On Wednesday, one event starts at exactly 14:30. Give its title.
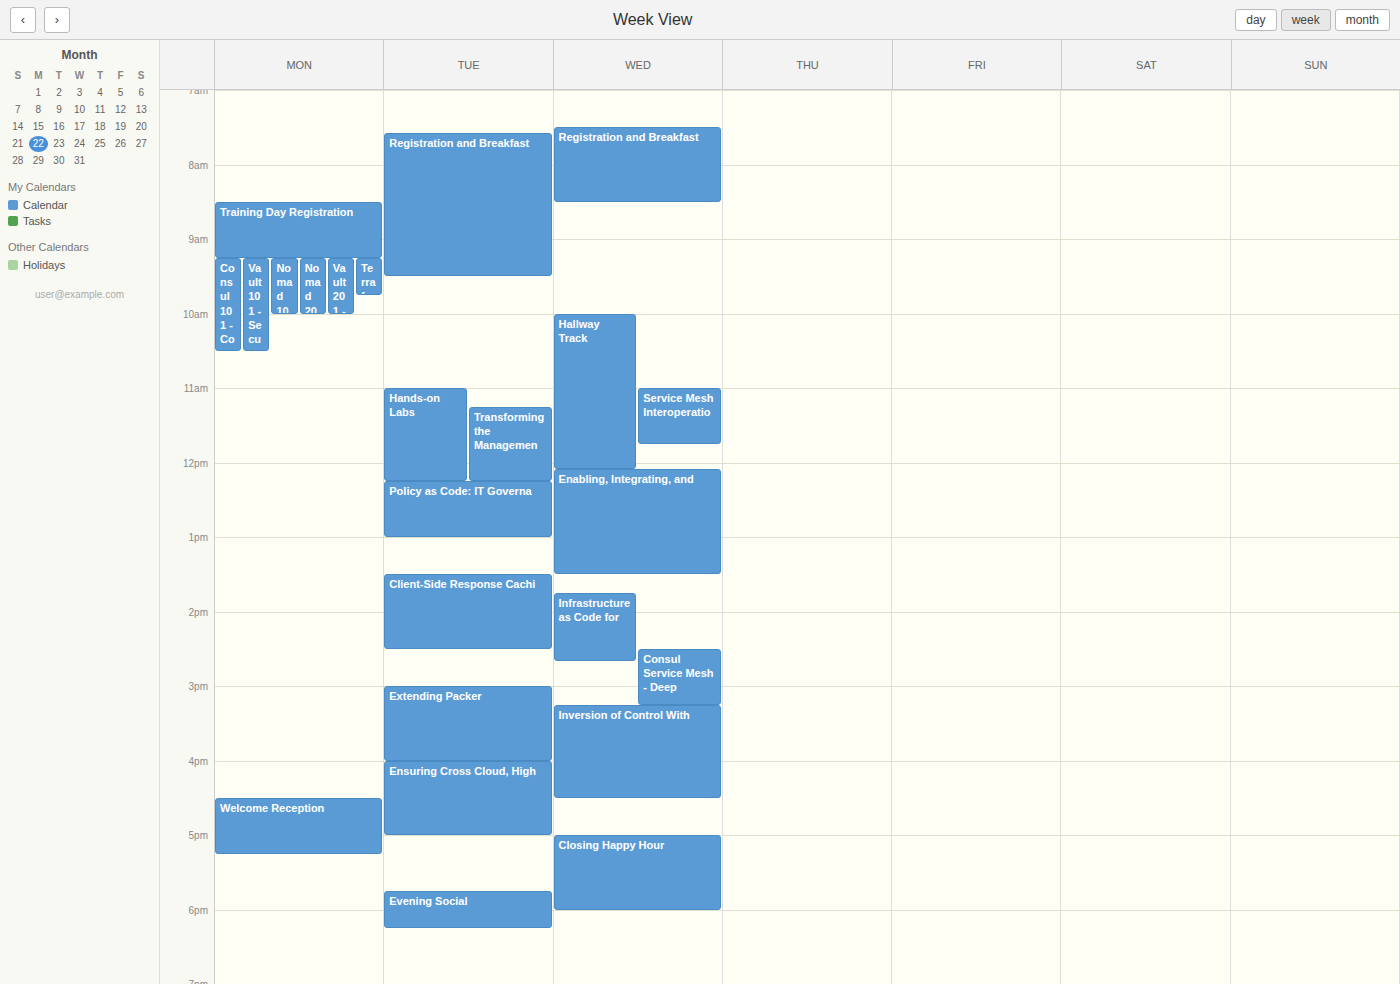
"Consul Service Mesh - Deep"